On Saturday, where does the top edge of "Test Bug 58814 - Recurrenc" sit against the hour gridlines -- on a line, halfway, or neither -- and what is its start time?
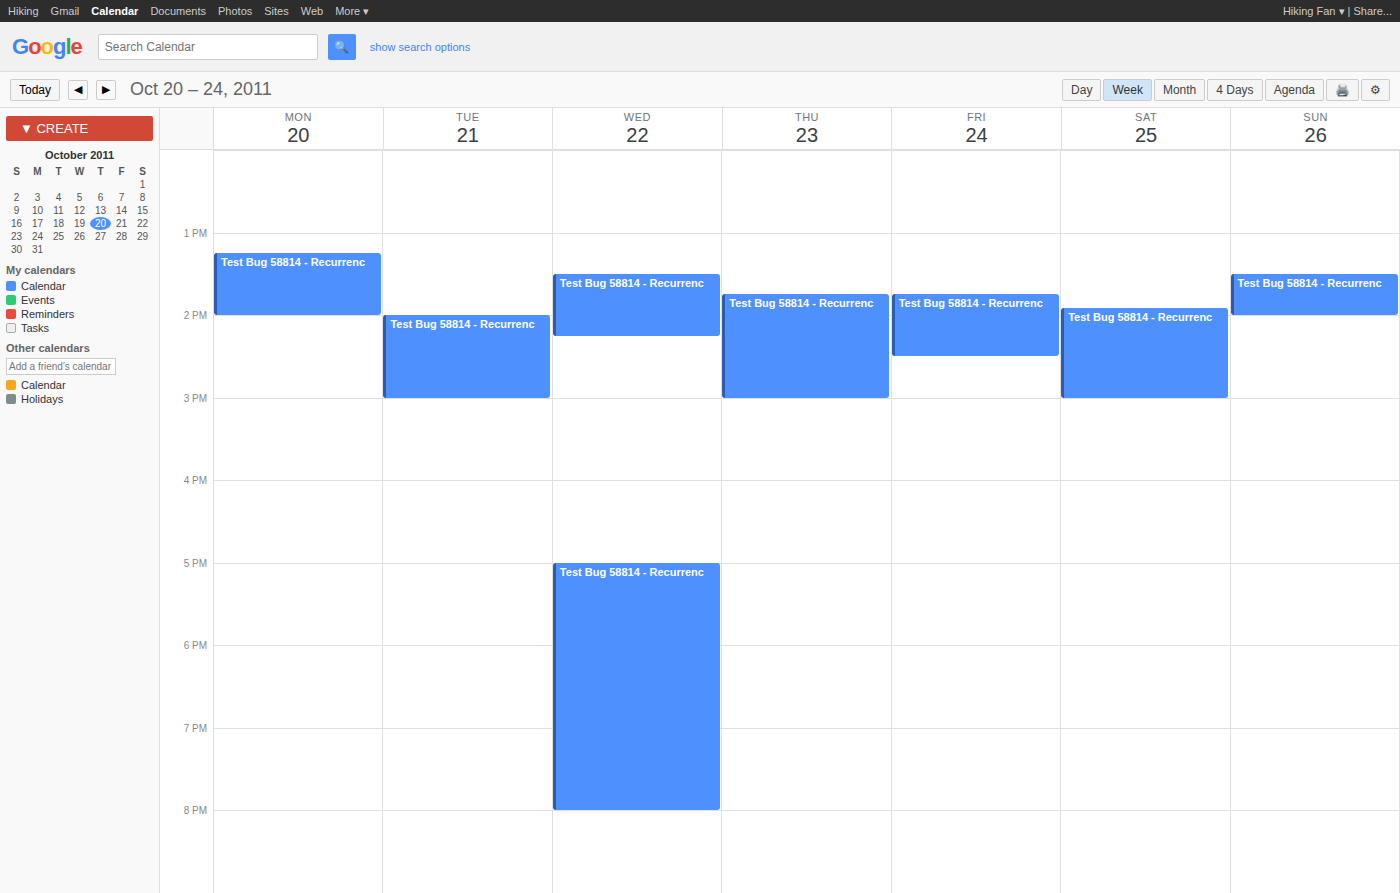
13:55 -- neither: 55 minutes below the 13:00 line and 5 minutes above the 14:00 line.